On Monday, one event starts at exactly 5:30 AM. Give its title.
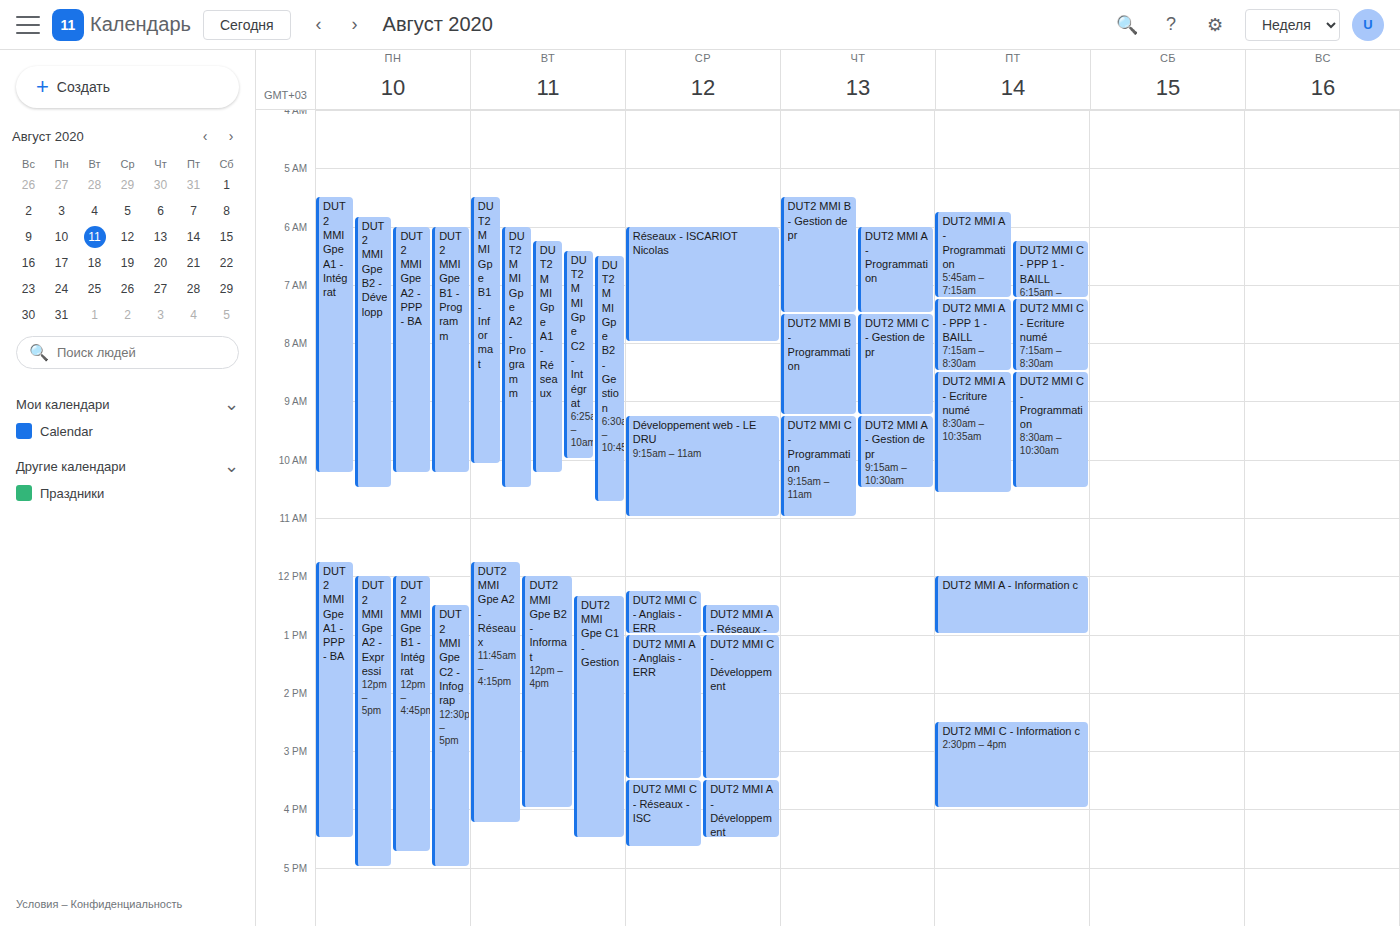
"DUT2 MMI Gpe A1 - Intégrat"